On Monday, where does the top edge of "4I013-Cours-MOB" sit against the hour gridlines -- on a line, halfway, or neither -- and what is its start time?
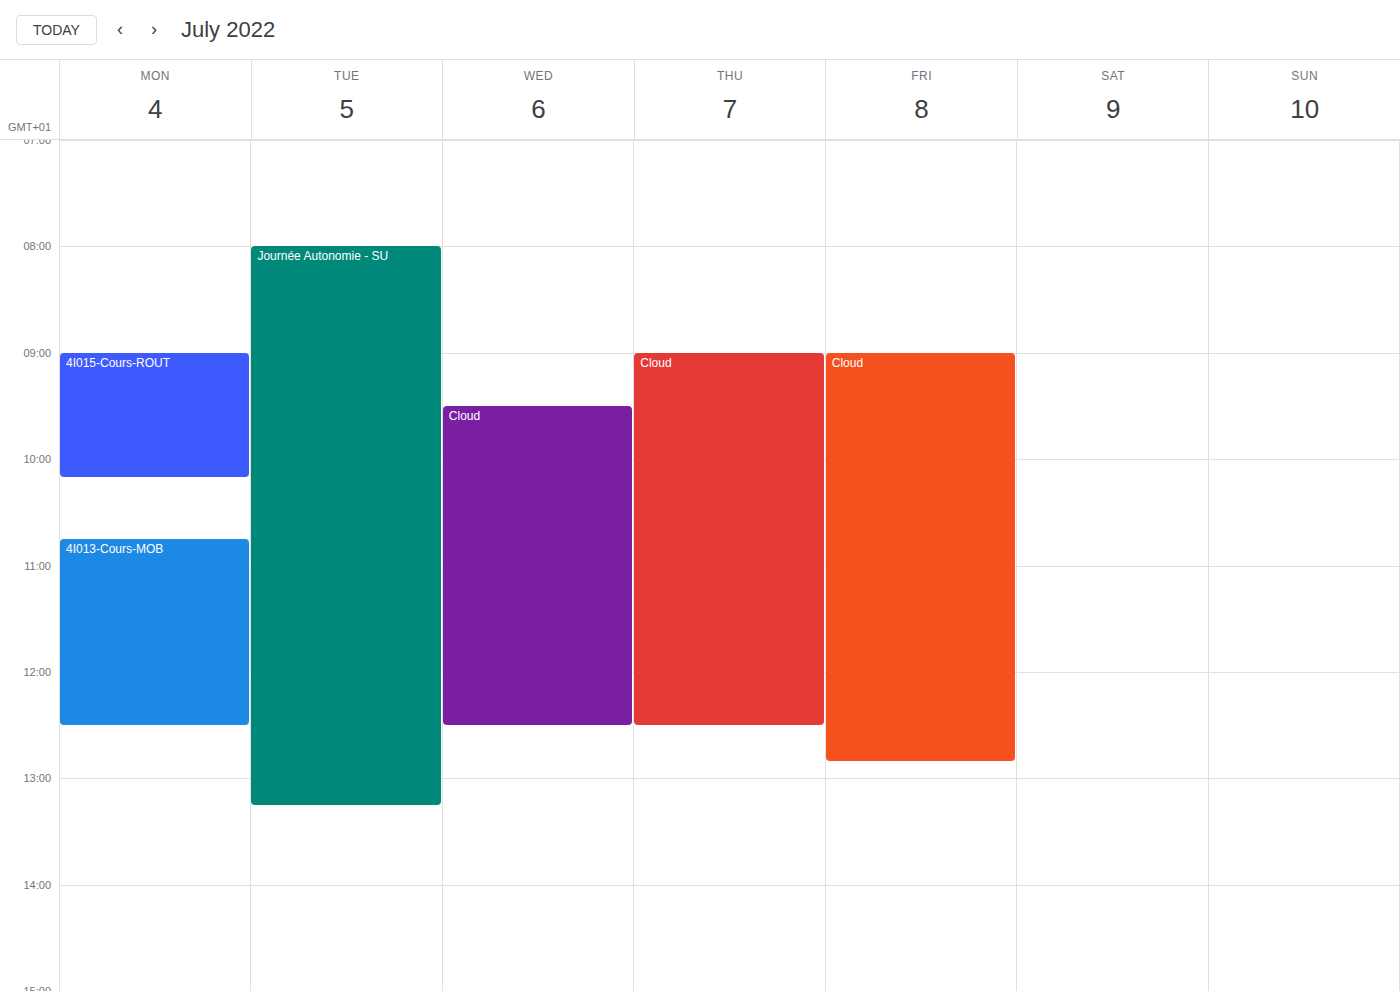
10:45 -- neither: three quarters of the way from the 10:00 line to the 11:00 line.